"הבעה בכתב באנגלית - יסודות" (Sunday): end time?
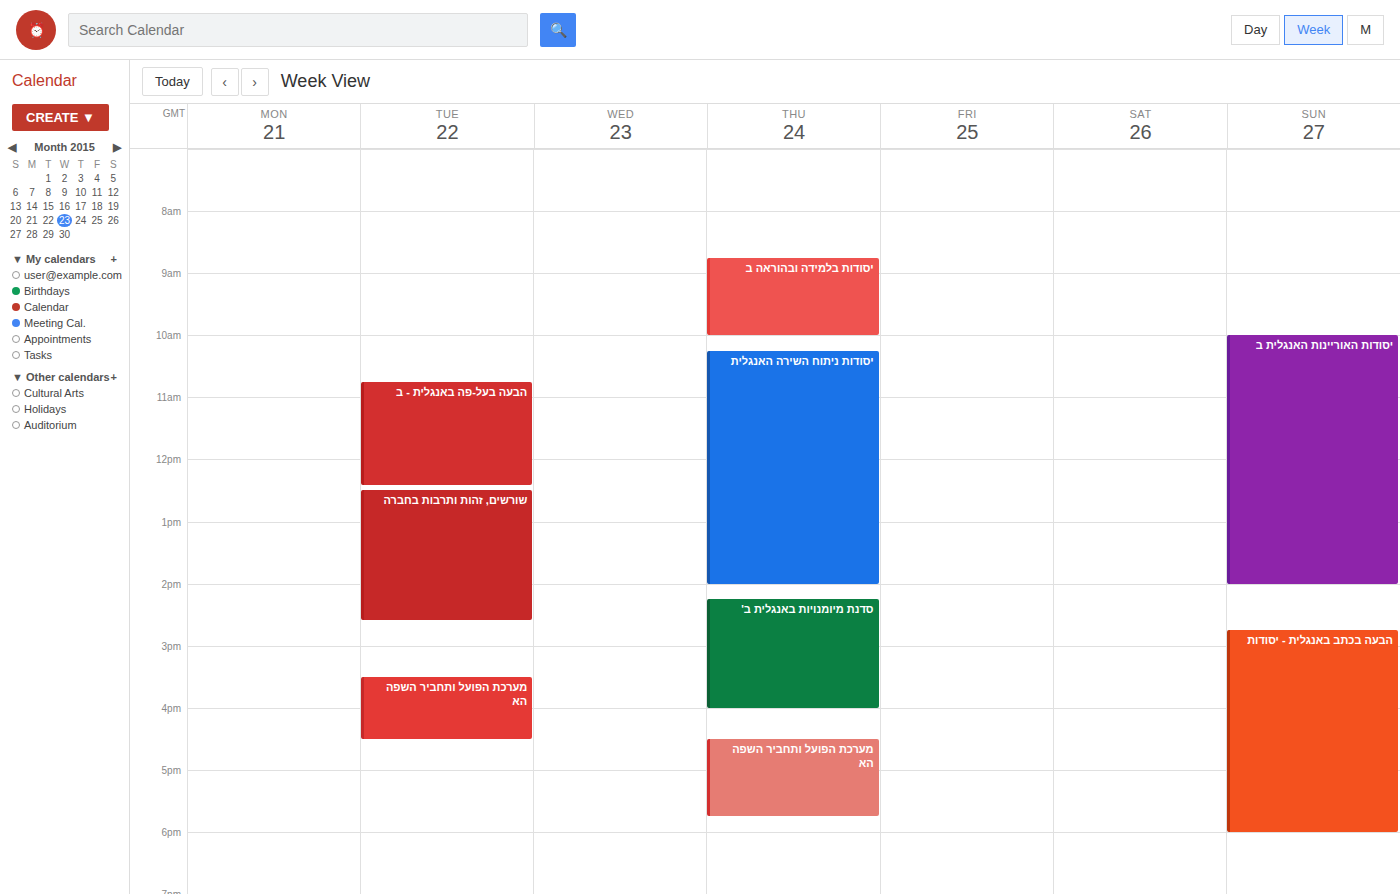
6:00 PM